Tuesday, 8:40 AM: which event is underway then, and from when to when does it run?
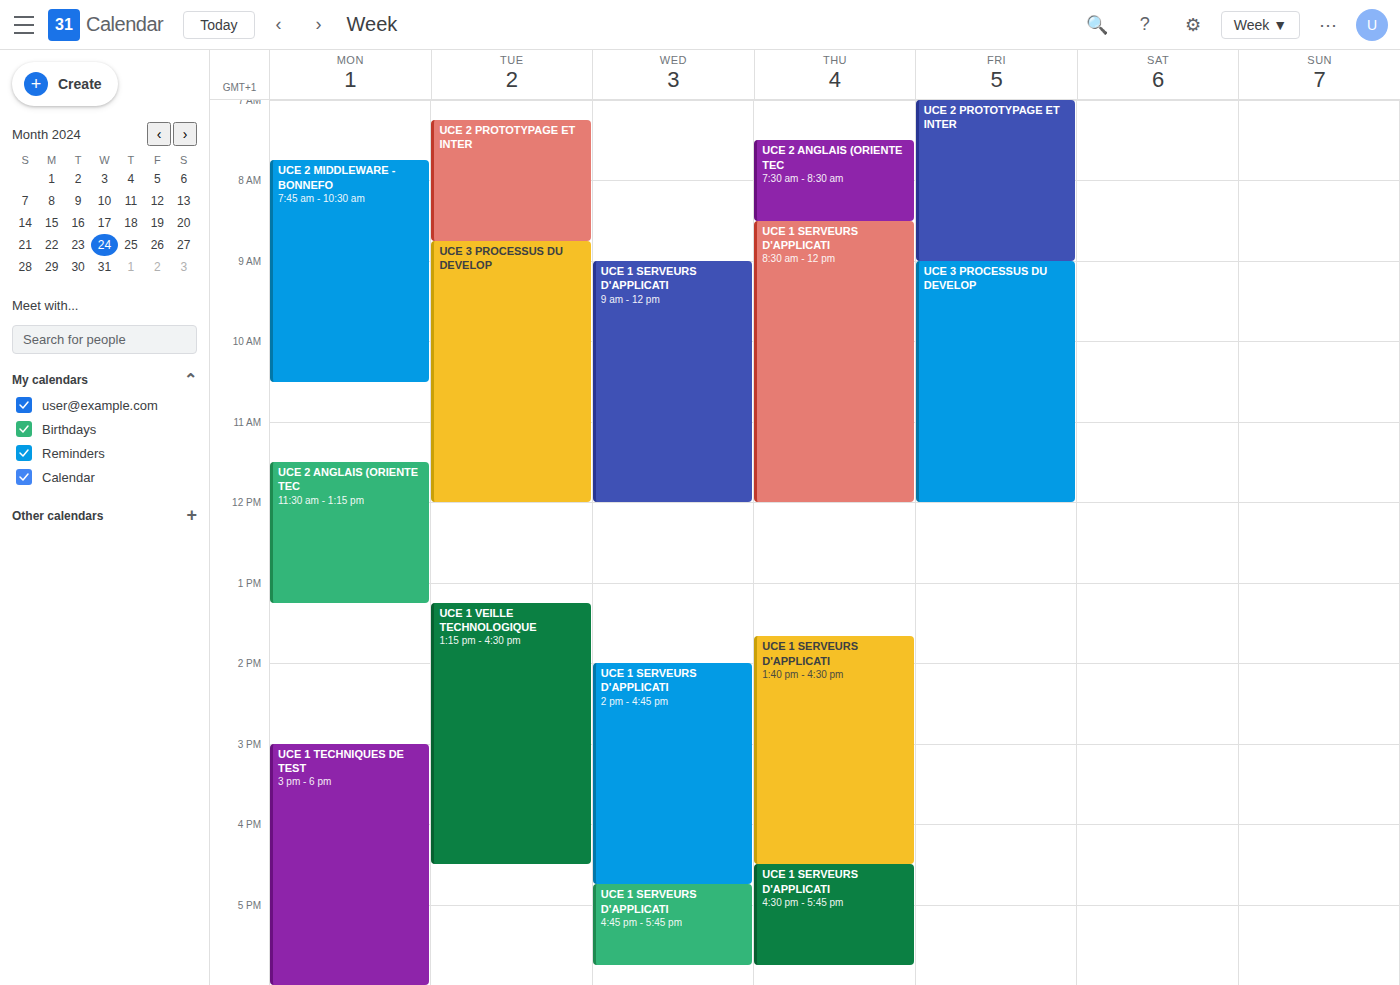
"UCE 2 PROTOTYPAGE ET INTER", 7:15 AM to 8:45 AM